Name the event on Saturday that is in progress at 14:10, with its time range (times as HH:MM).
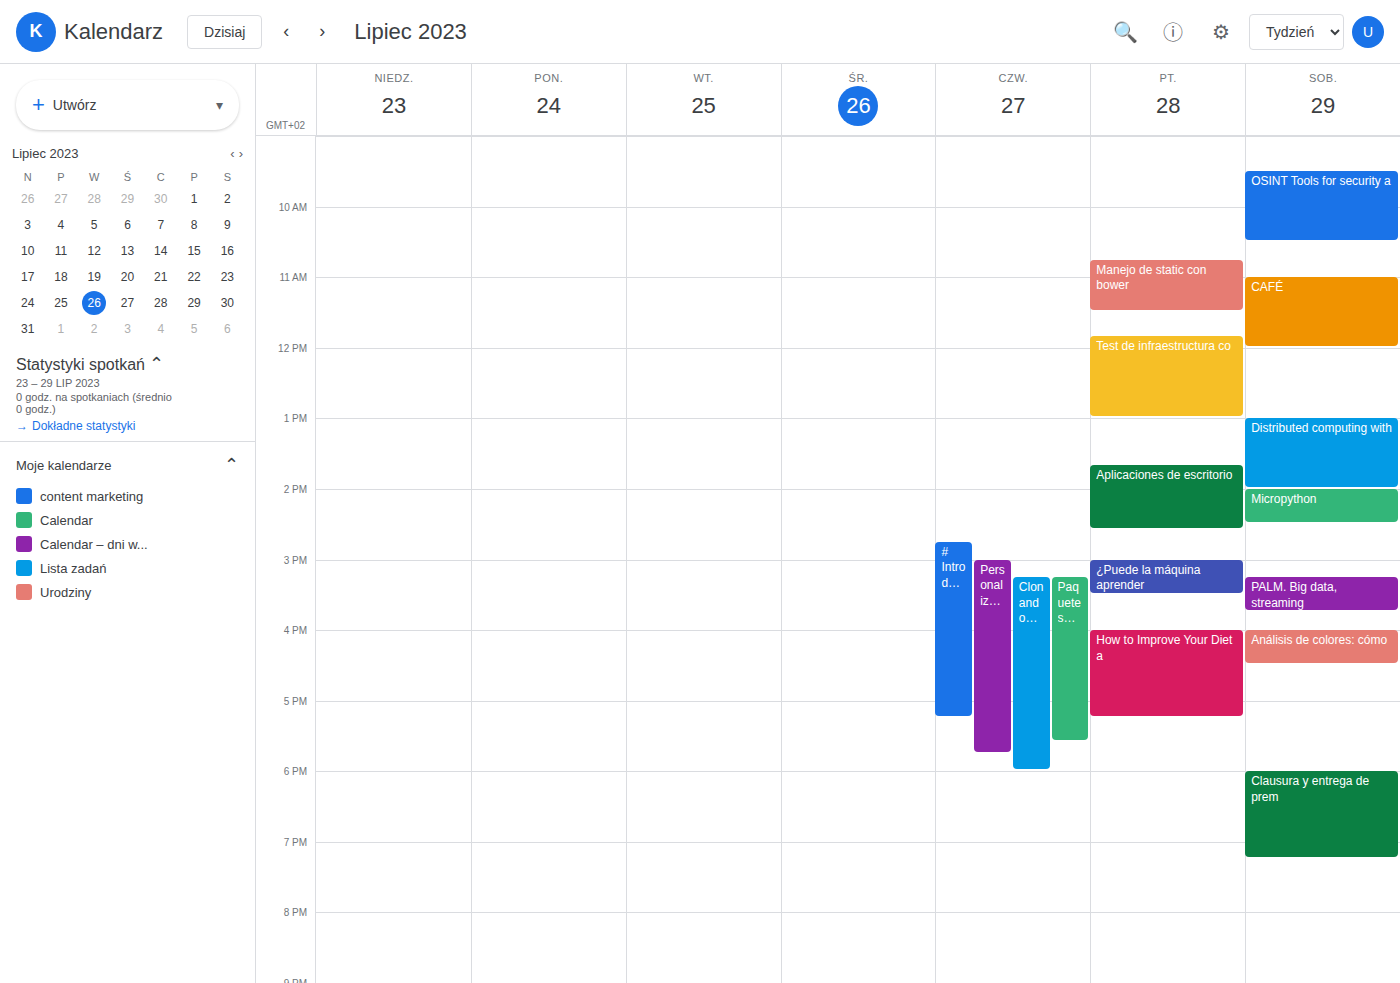
"Micropython", 14:00 to 14:30